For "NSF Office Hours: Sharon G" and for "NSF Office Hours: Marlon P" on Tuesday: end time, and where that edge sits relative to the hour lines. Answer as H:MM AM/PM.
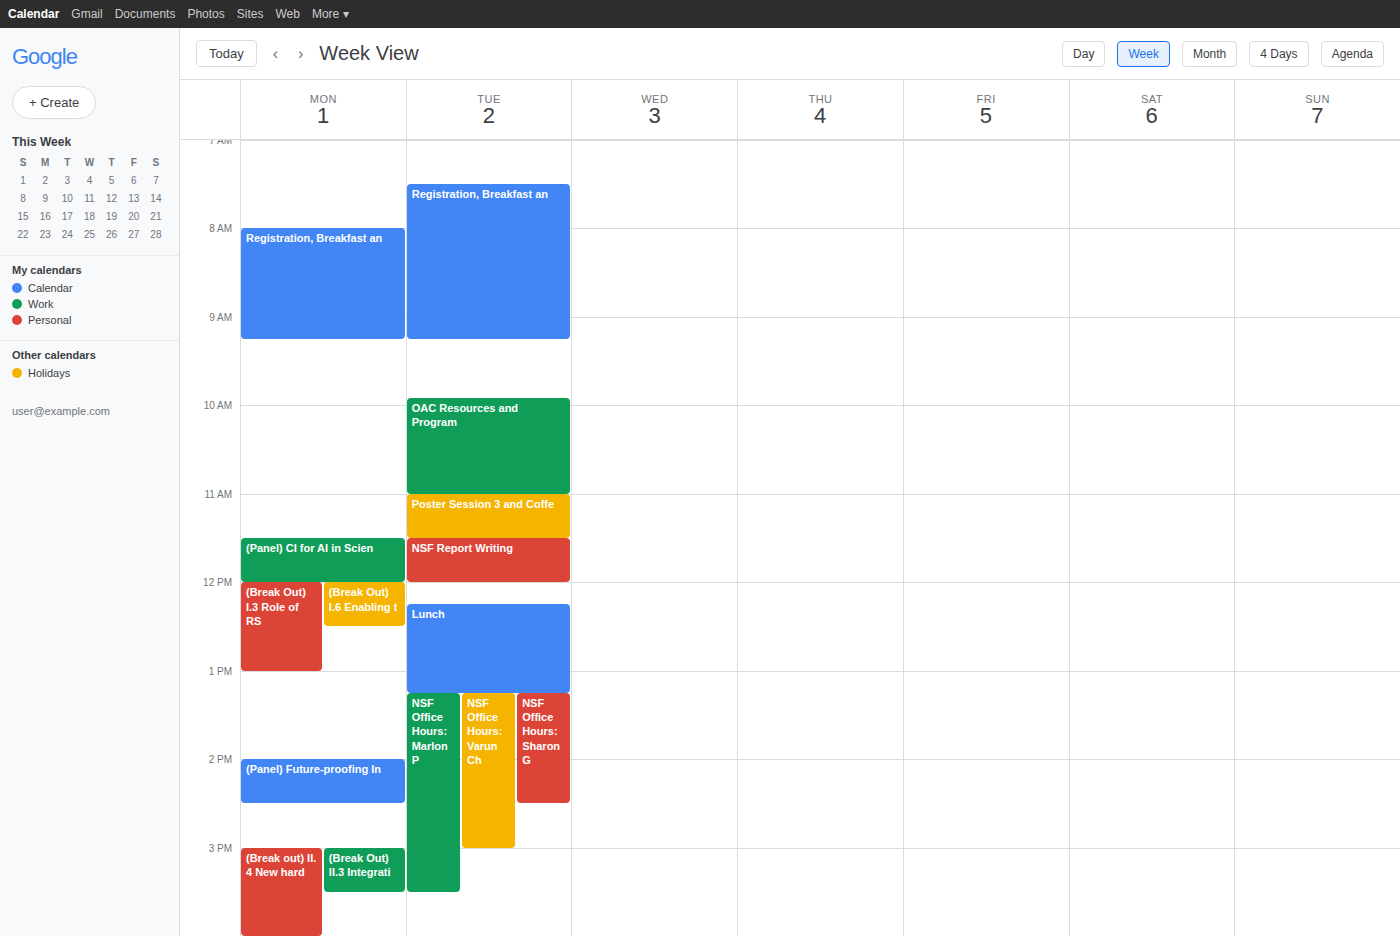
"NSF Office Hours: Sharon G": 2:30 PM, halfway between the 2 PM and 3 PM lines. "NSF Office Hours: Marlon P": 3:30 PM, halfway between the 3 PM and 4 PM lines.